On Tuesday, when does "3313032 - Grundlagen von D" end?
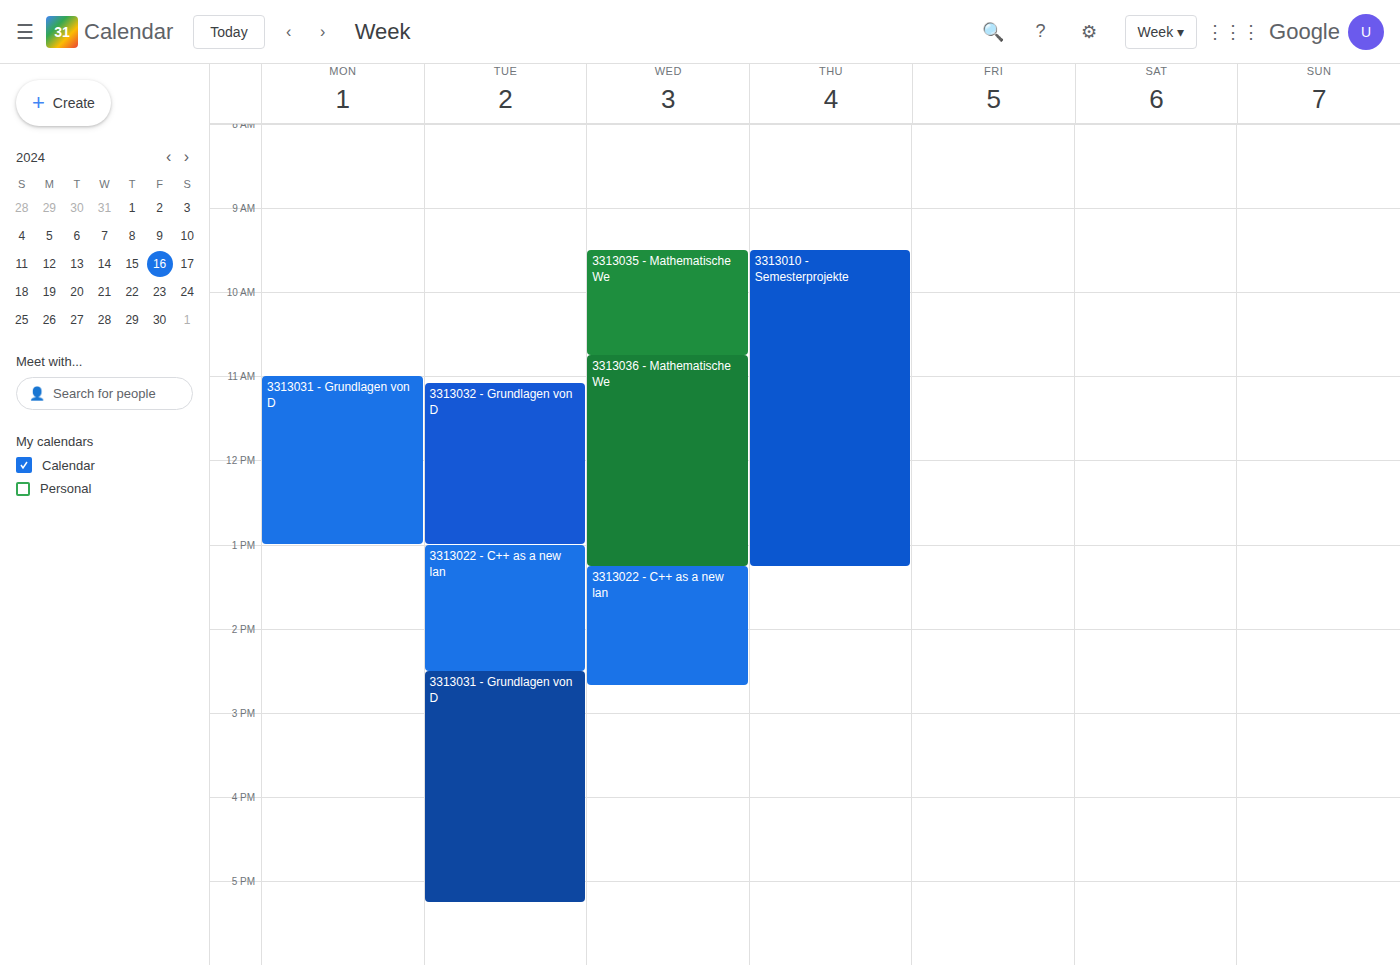
1:00 PM